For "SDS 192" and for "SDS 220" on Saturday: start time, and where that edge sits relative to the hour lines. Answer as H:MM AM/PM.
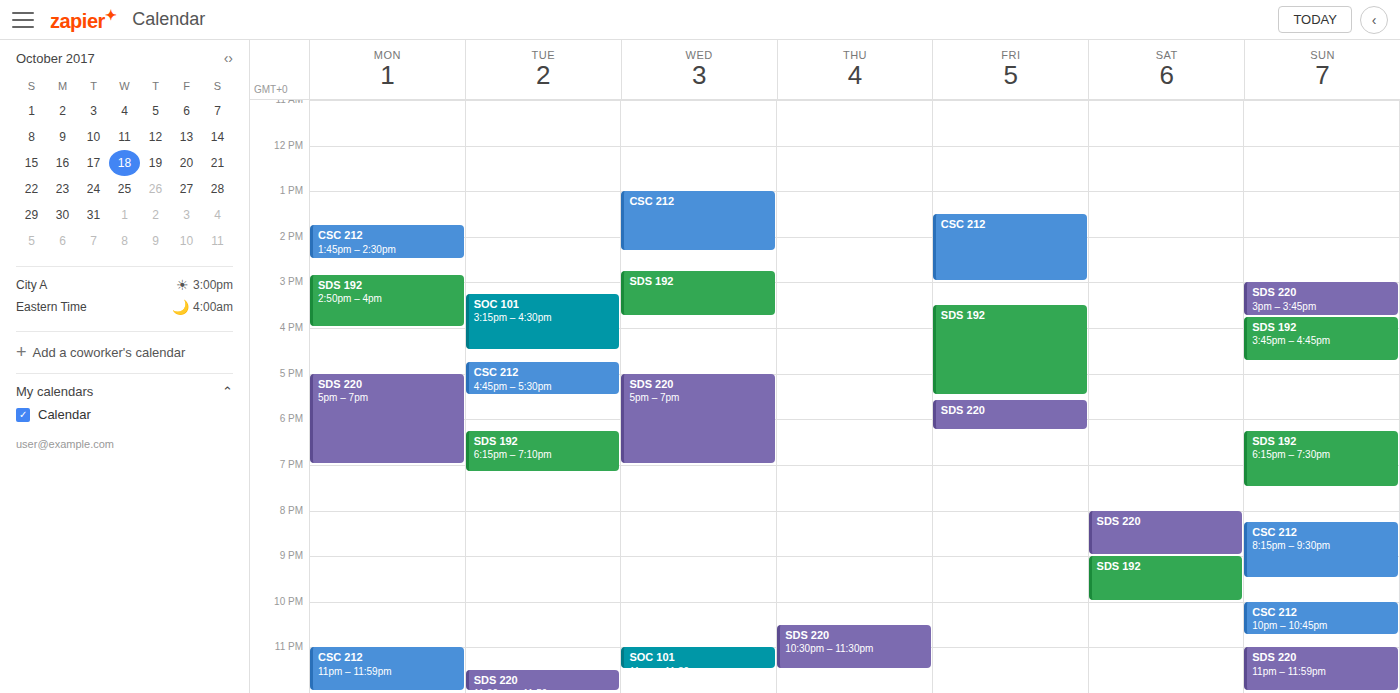
"SDS 192": 9:00 PM, exactly on the 9 PM line. "SDS 220": 8:00 PM, exactly on the 8 PM line.